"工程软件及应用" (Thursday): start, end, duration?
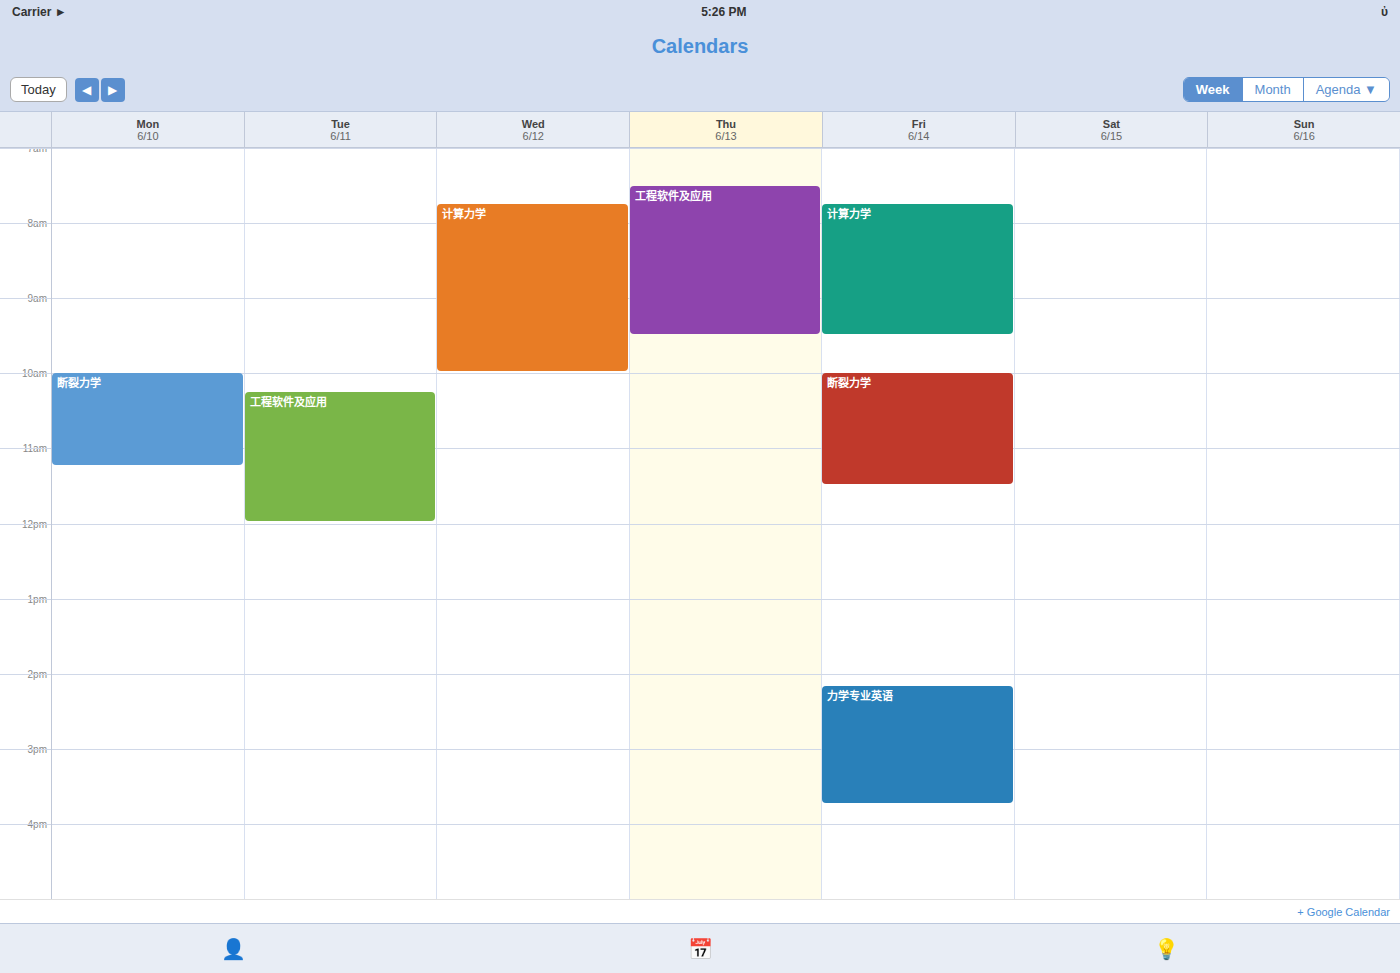
7:30 AM to 9:30 AM, 2 hours